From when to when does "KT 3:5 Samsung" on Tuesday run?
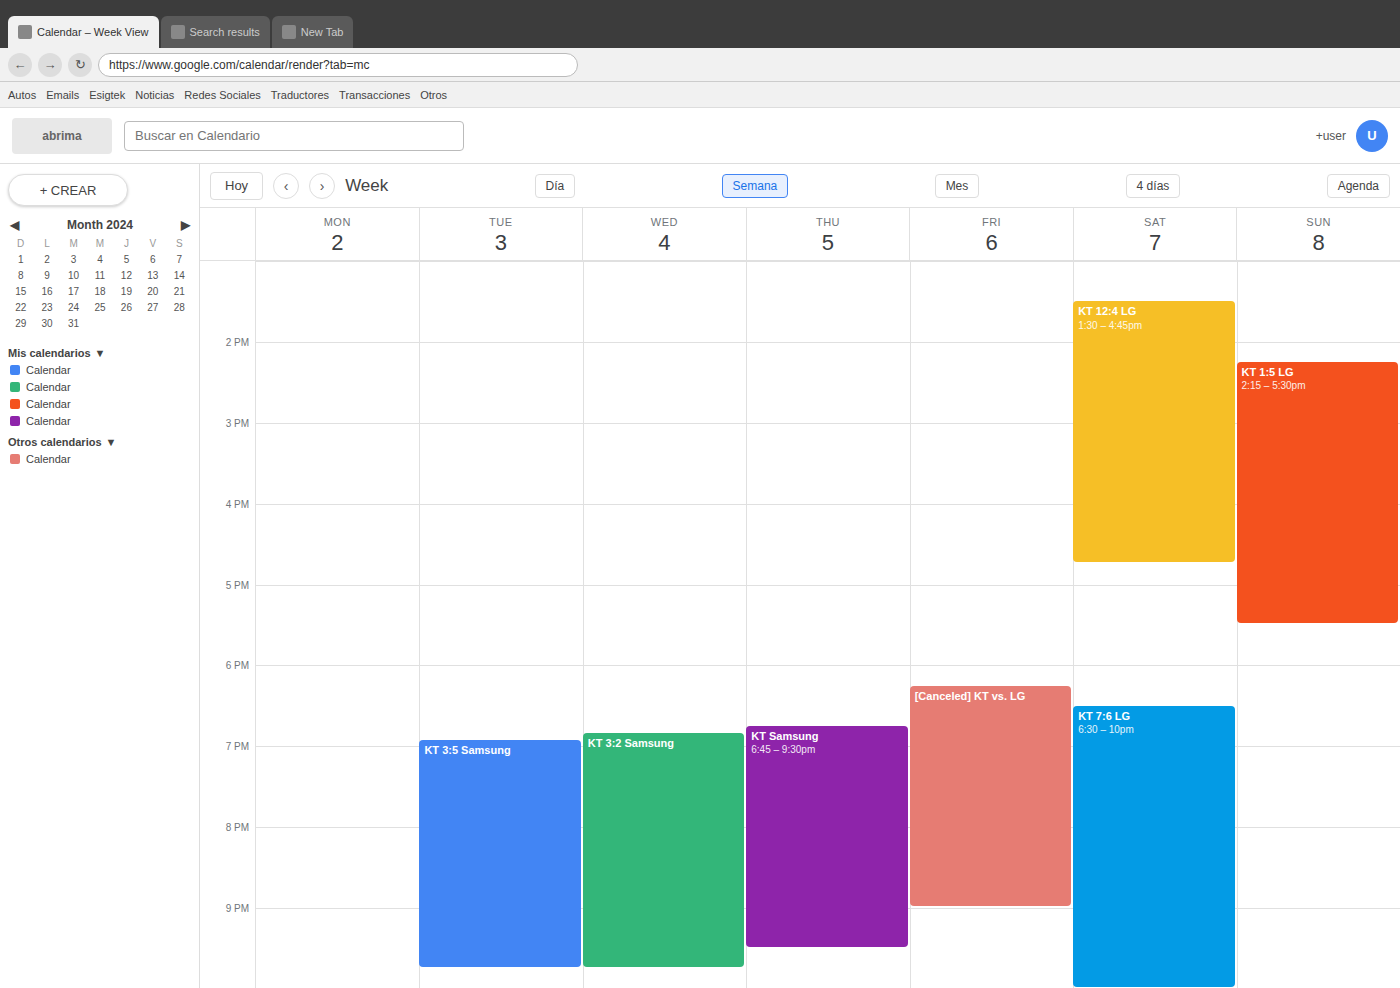
6:55 PM to 9:45 PM